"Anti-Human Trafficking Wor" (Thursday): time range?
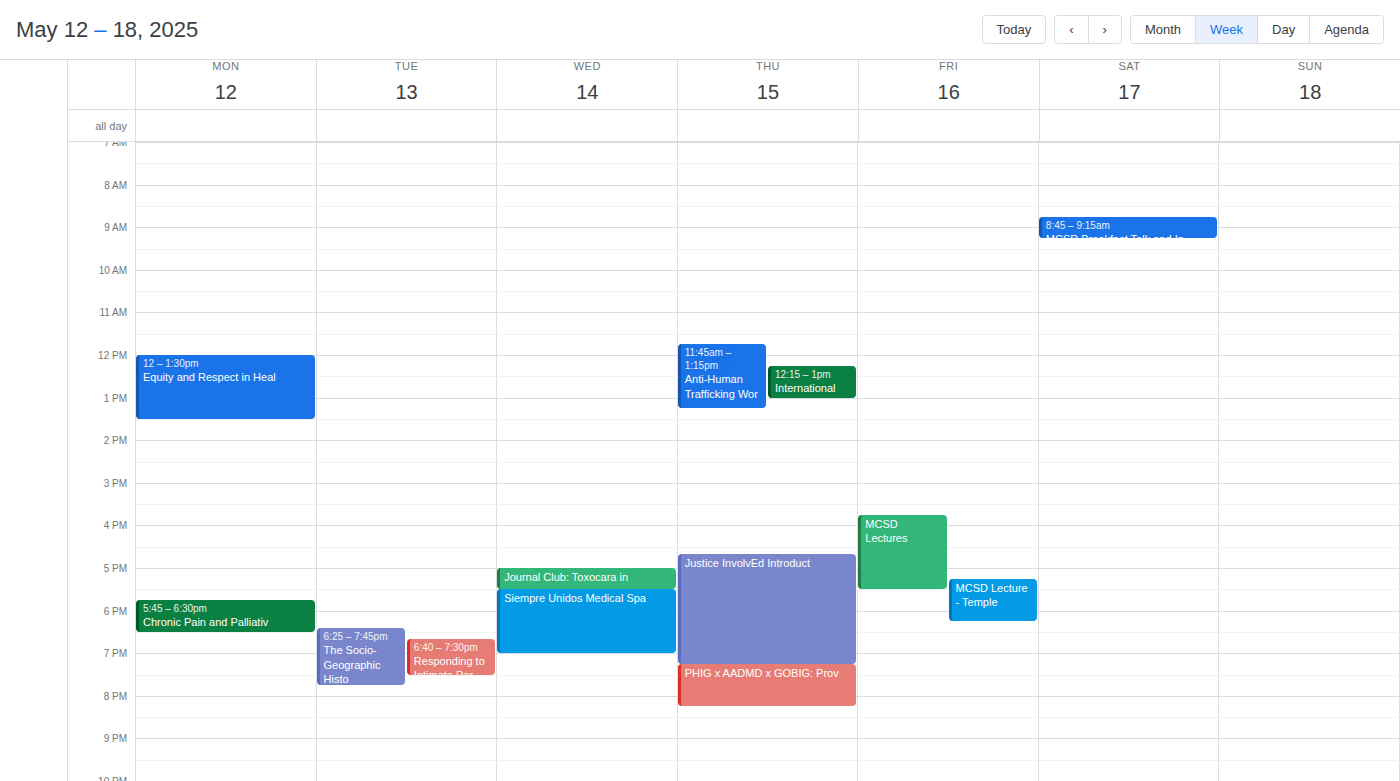
11:45 AM to 1:15 PM